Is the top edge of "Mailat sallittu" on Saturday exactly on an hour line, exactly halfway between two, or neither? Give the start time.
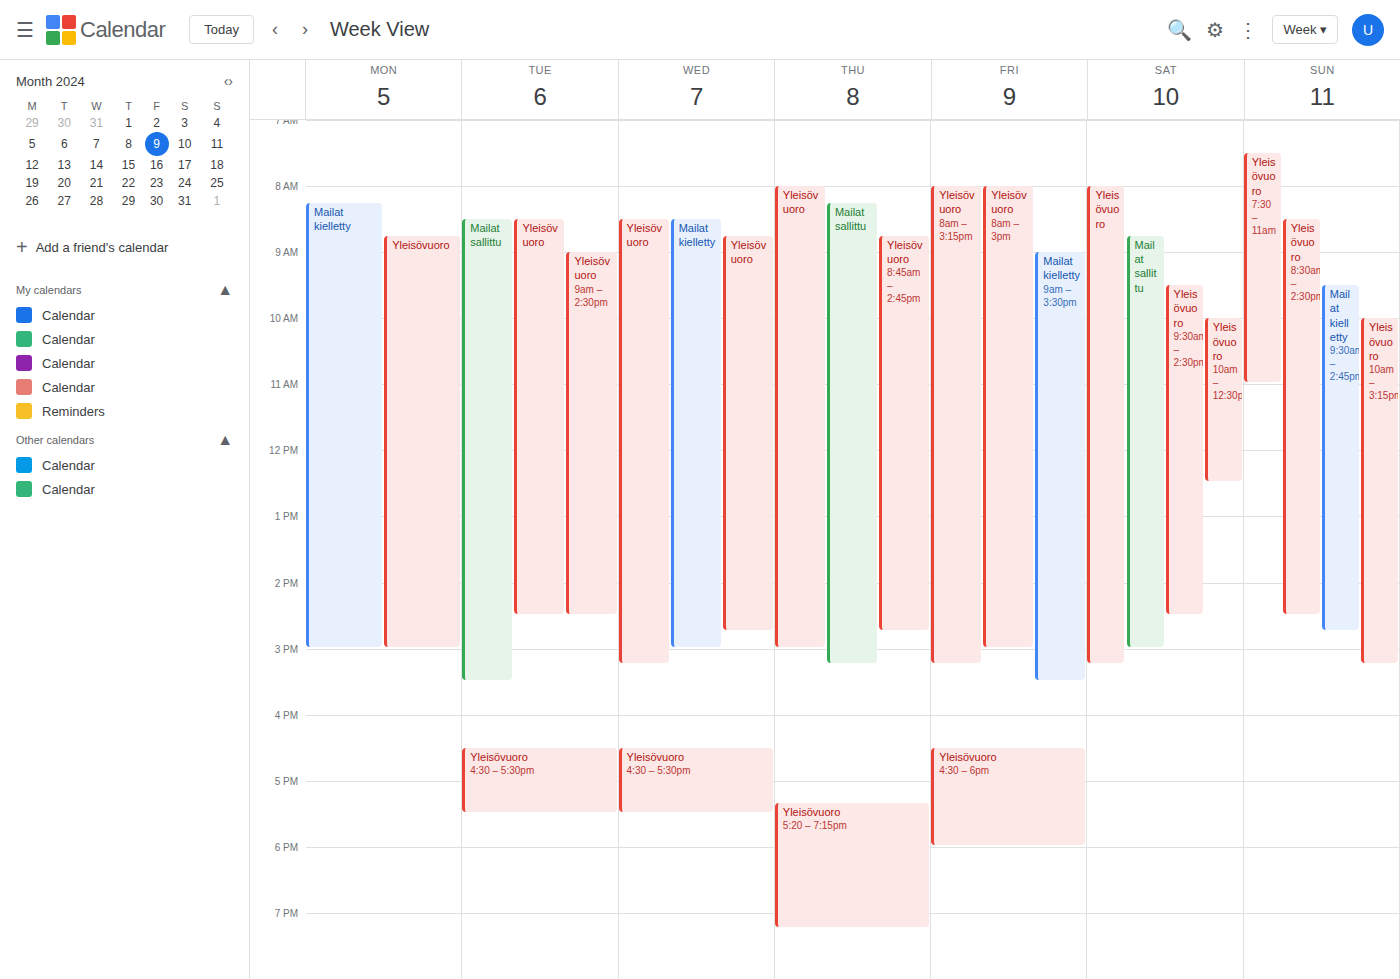
8:45 AM -- neither: three quarters of the way from the 8 AM line to the 9 AM line.